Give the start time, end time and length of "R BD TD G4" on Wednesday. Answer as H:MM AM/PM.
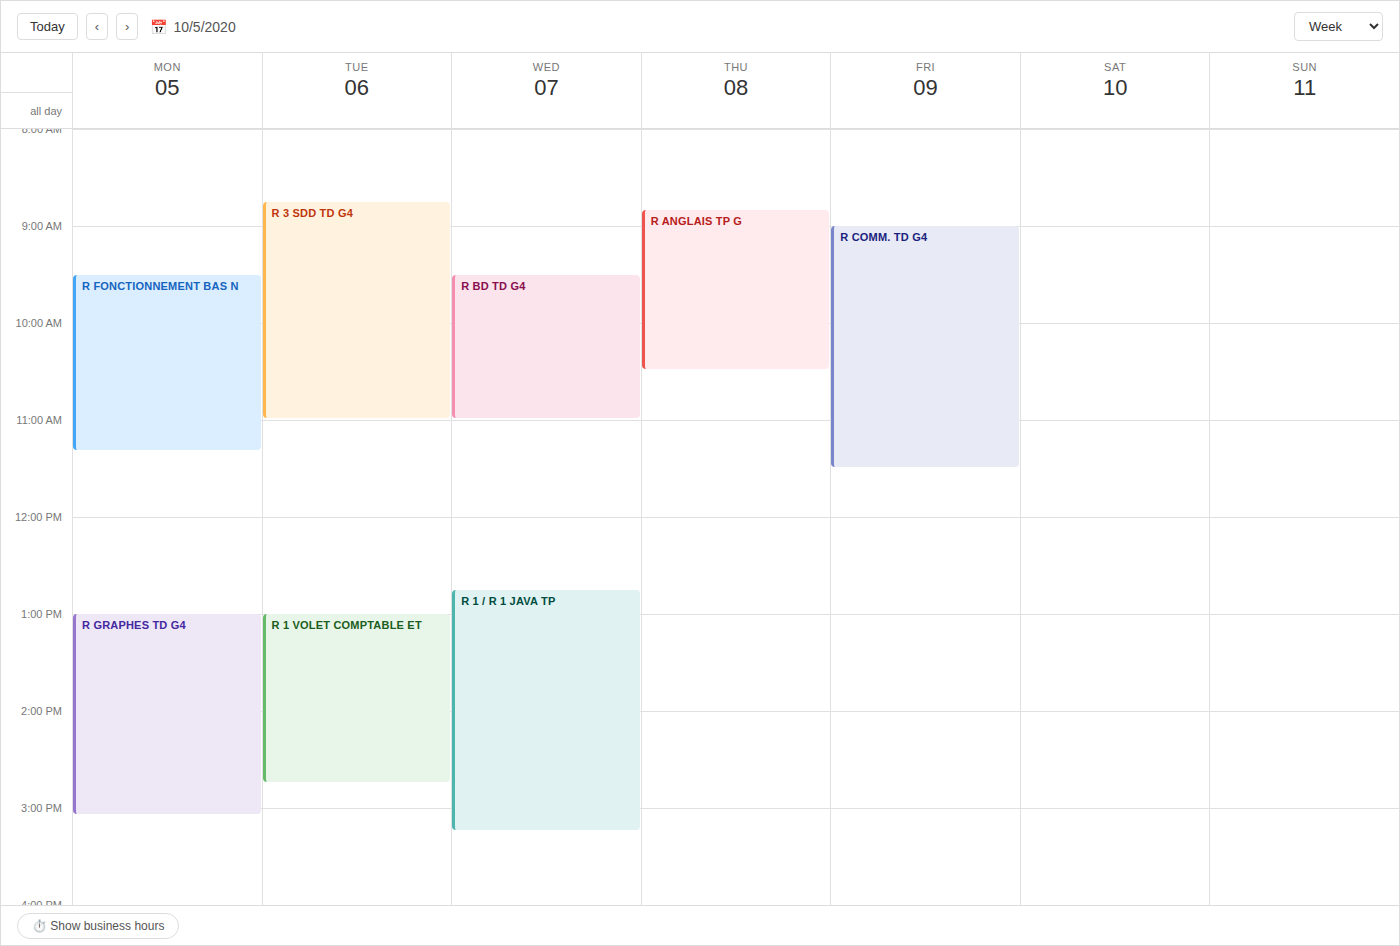
9:30 AM to 11:00 AM, 1 hour 30 minutes